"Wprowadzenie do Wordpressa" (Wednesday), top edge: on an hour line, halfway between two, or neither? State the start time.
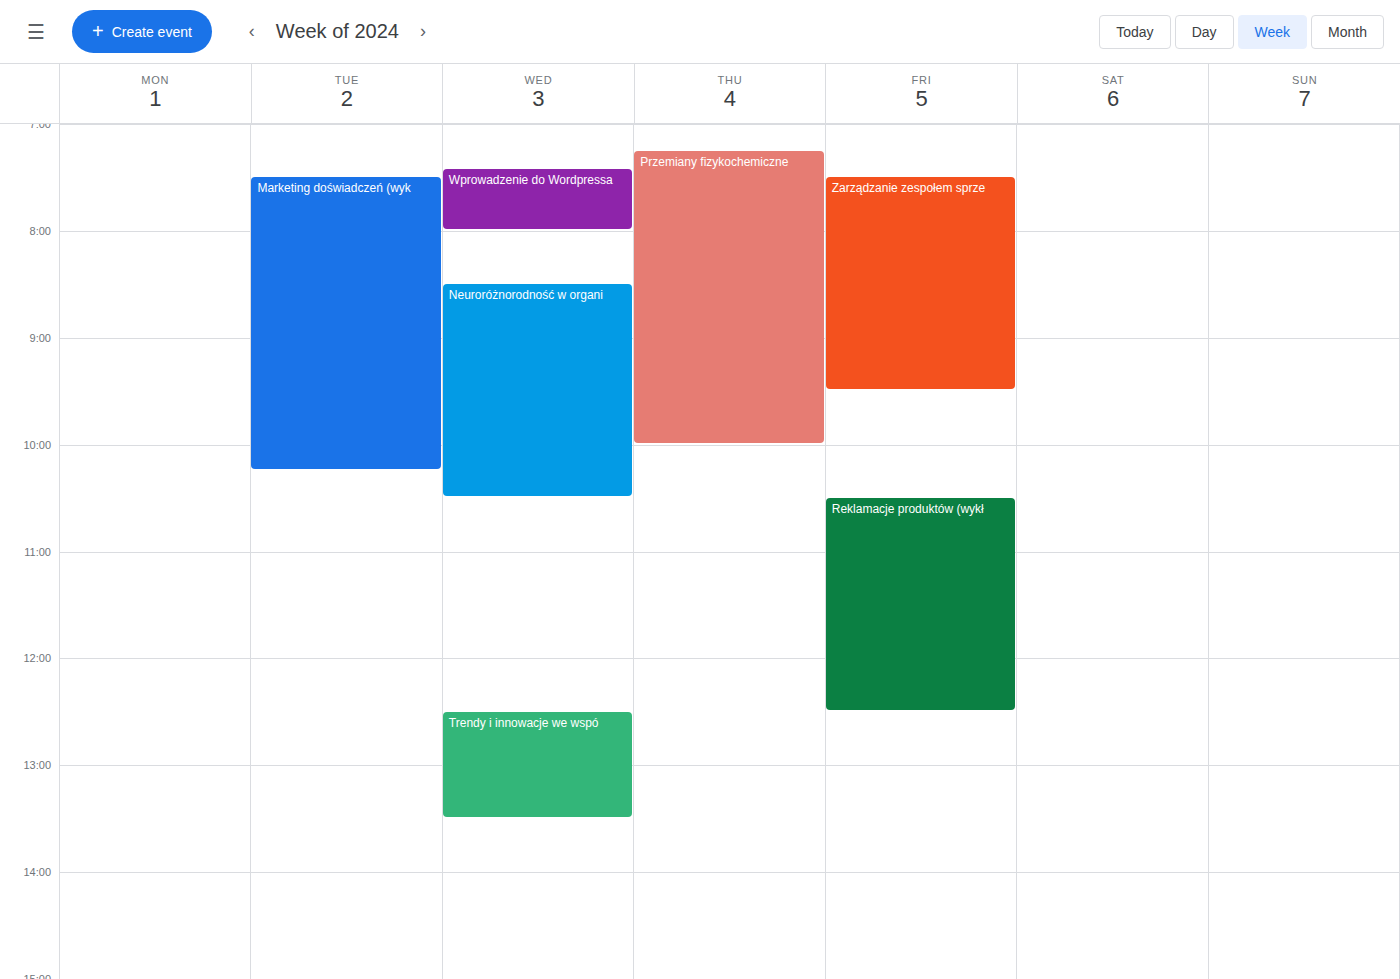
7:25 AM -- neither: 25 minutes below the 7 AM line and 35 minutes above the 8 AM line.